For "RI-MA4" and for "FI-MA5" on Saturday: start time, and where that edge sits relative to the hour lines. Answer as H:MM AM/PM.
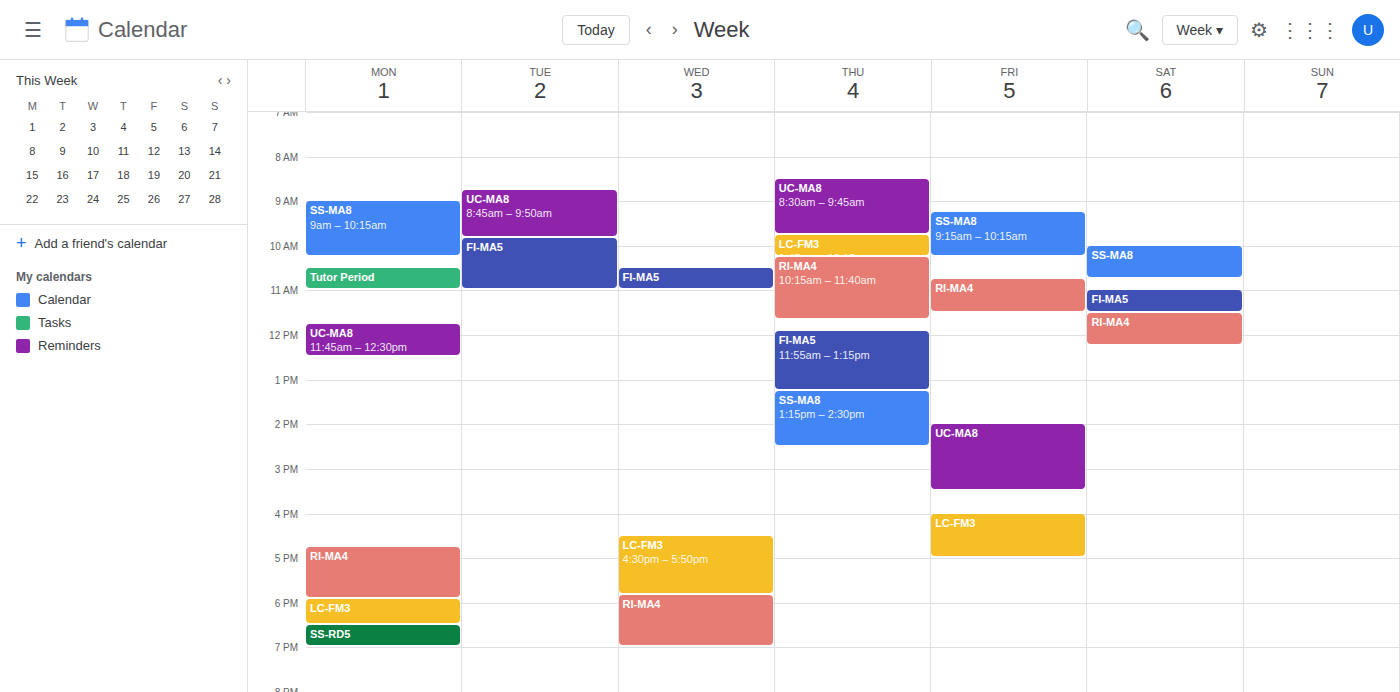
"RI-MA4": 11:30 AM, halfway between the 11 AM and 12 PM lines. "FI-MA5": 11:00 AM, exactly on the 11 AM line.